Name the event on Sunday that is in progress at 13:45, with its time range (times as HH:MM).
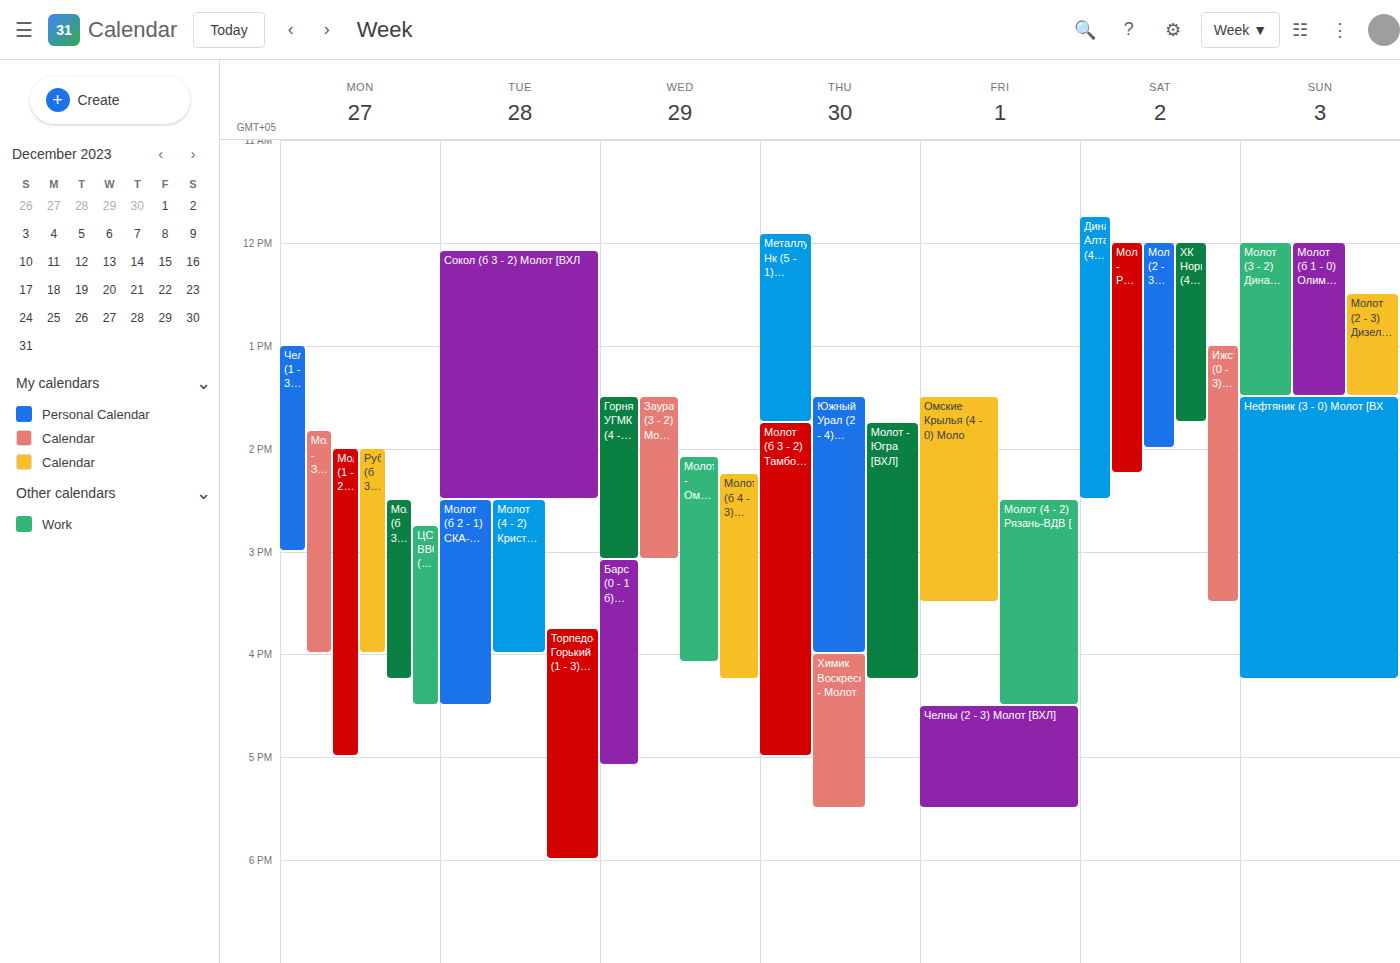
"Нефтяник (3 - 0) Молот [ВХ", 13:30 to 16:15